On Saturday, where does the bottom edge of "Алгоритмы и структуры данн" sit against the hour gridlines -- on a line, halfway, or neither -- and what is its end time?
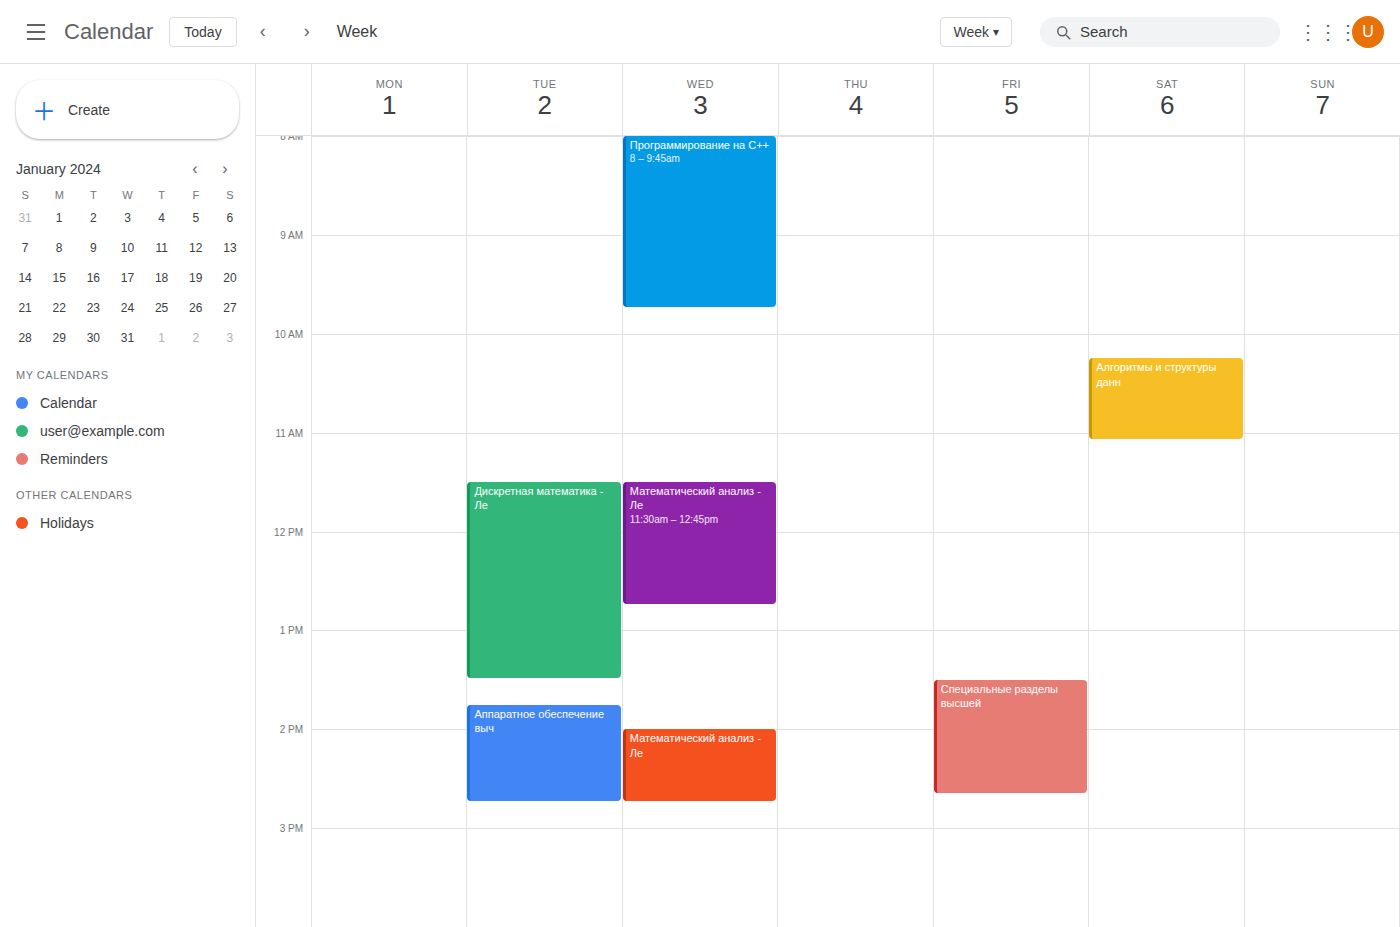
11:05 AM -- neither: 5 minutes below the 11 AM line and 55 minutes above the 12 PM line.